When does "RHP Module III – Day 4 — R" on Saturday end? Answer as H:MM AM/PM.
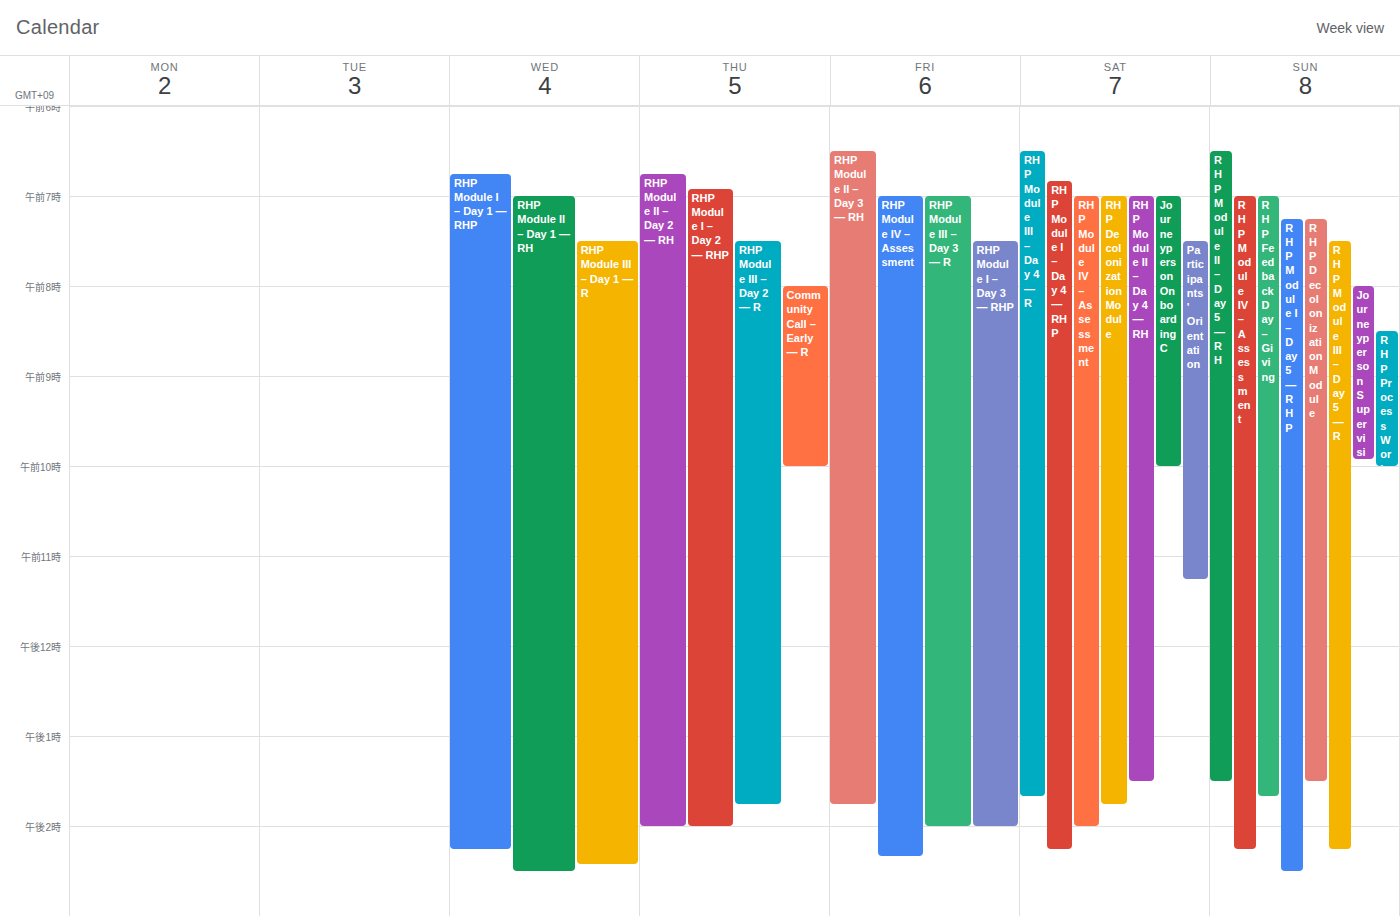
1:40 PM